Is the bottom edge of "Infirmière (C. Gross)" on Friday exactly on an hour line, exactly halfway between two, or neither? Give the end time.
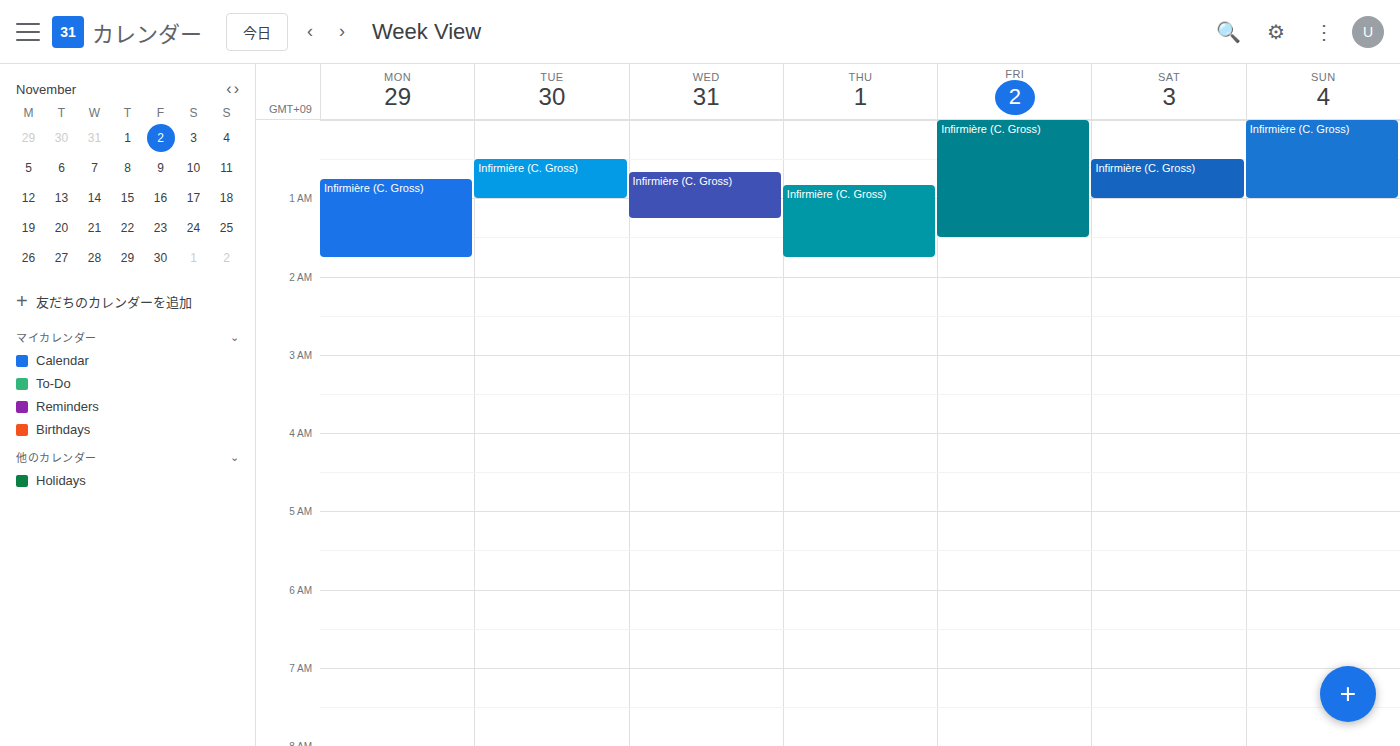
1:30 AM -- halfway between the 1 AM and 2 AM lines.